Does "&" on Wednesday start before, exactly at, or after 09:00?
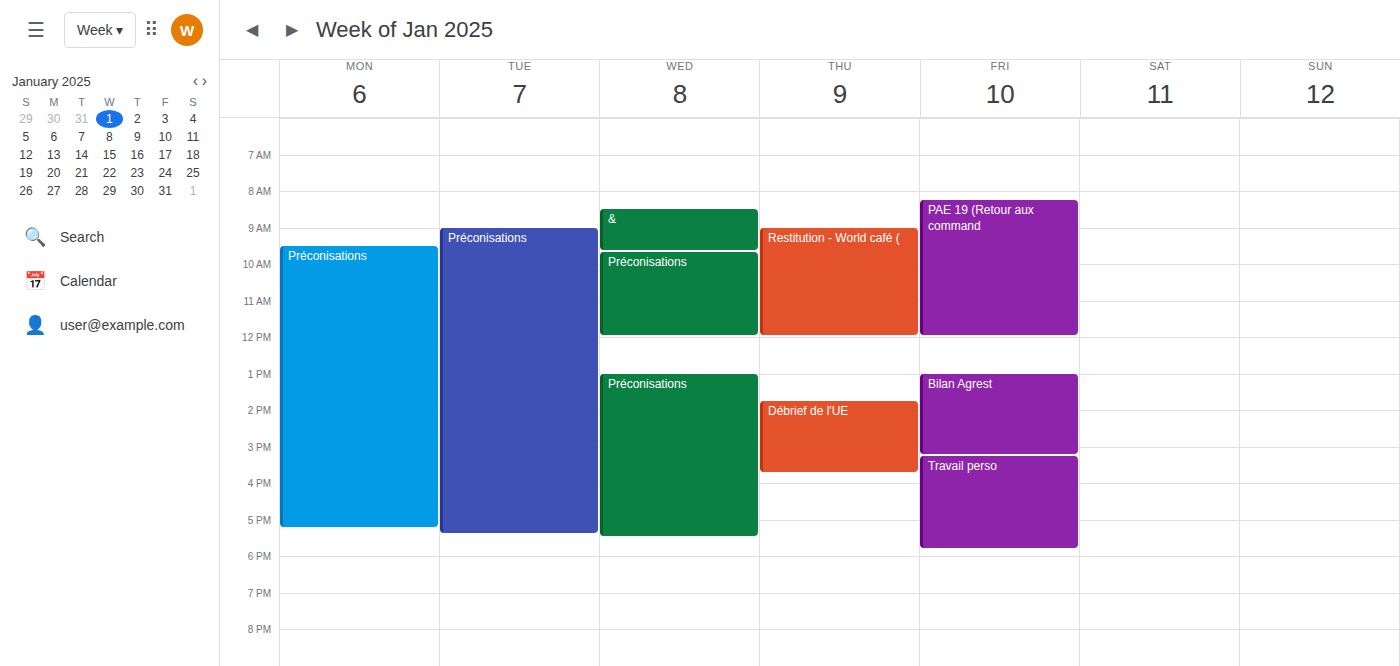
08:30 -- before 09:00, 30 minutes above the 09:00 line.